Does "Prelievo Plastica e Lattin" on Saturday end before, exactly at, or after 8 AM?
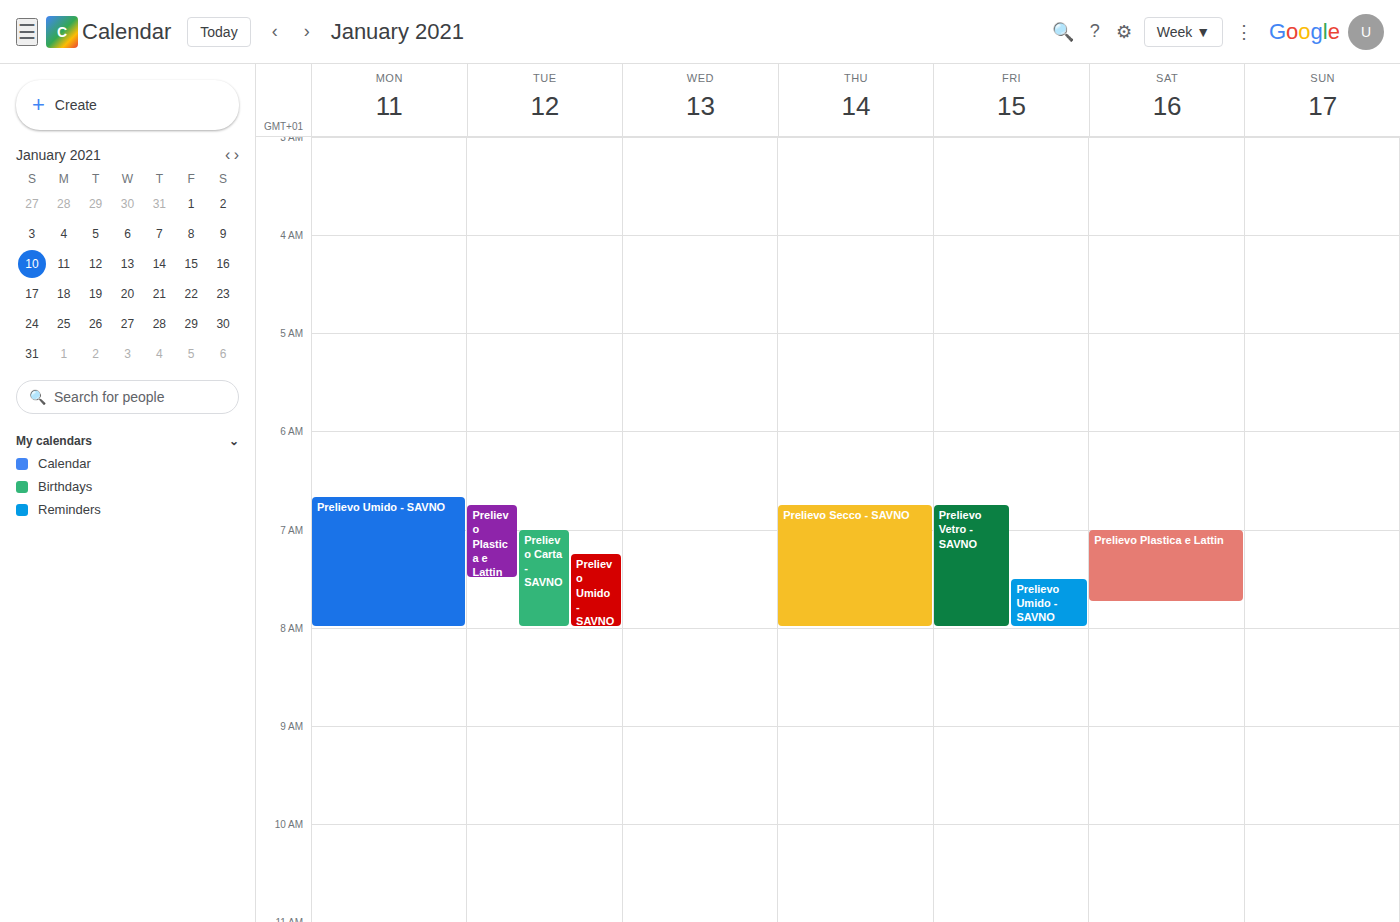
7:45 AM -- before 8 AM, 15 minutes above the 8 AM line.